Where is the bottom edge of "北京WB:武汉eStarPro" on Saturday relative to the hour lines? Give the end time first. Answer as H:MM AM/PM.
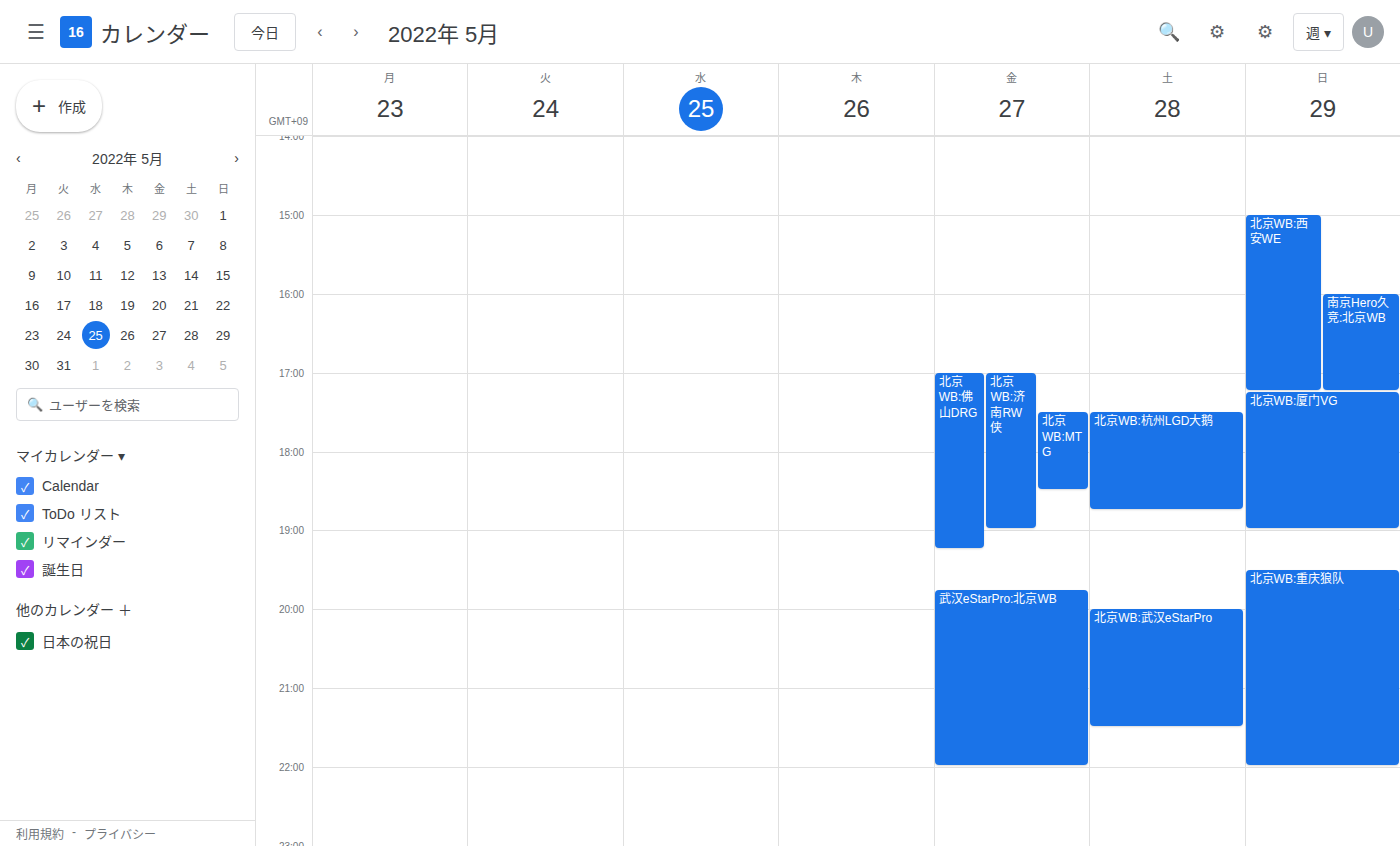
9:30 PM -- halfway between the 9 PM and 10 PM lines.